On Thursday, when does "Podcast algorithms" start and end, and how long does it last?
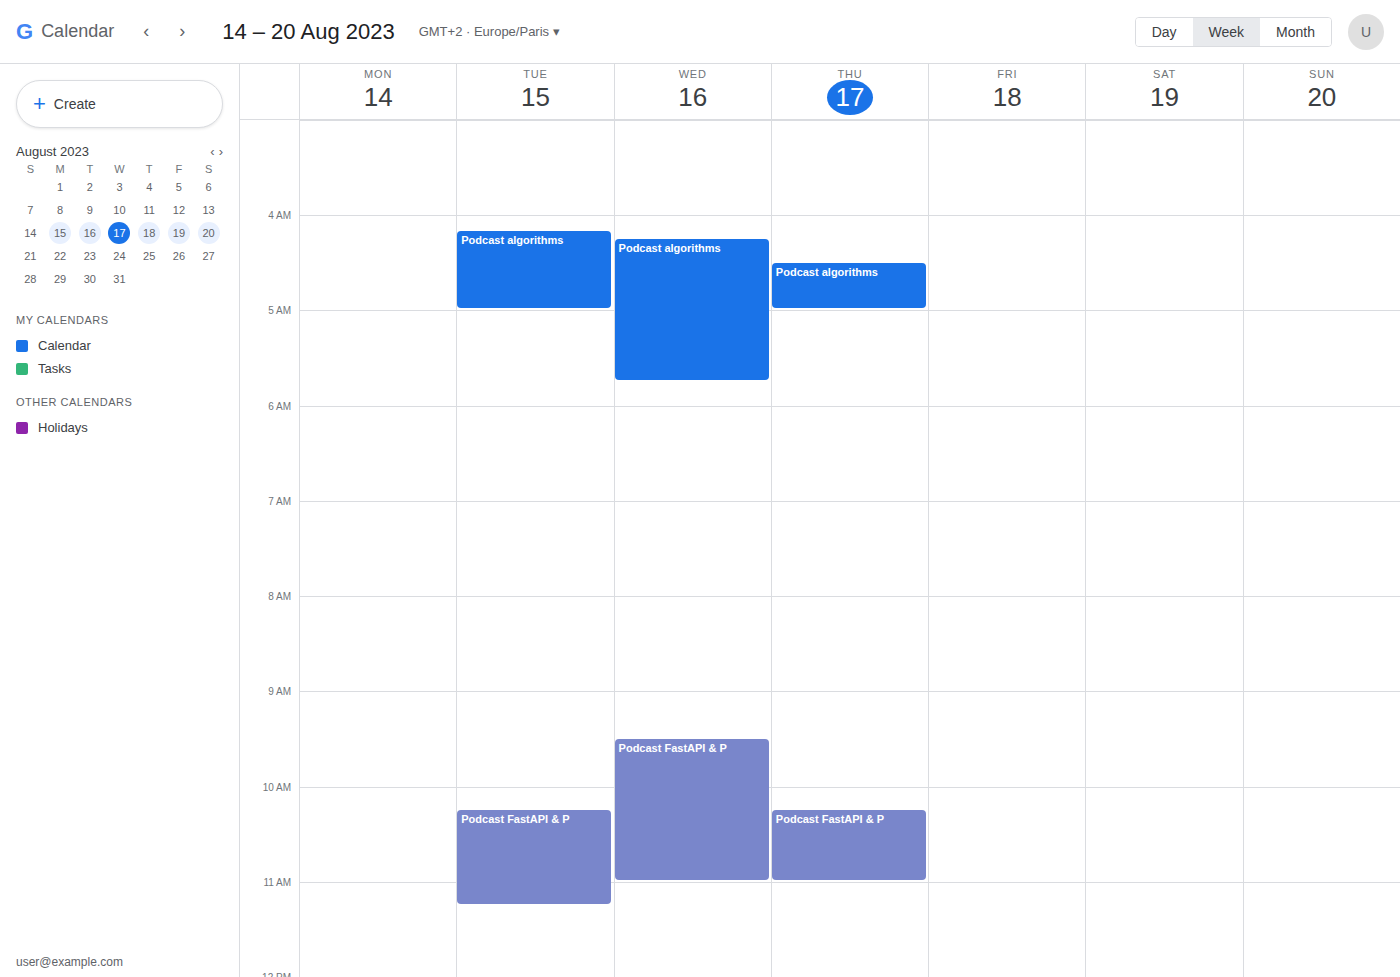
04:30 to 05:00, 30 minutes